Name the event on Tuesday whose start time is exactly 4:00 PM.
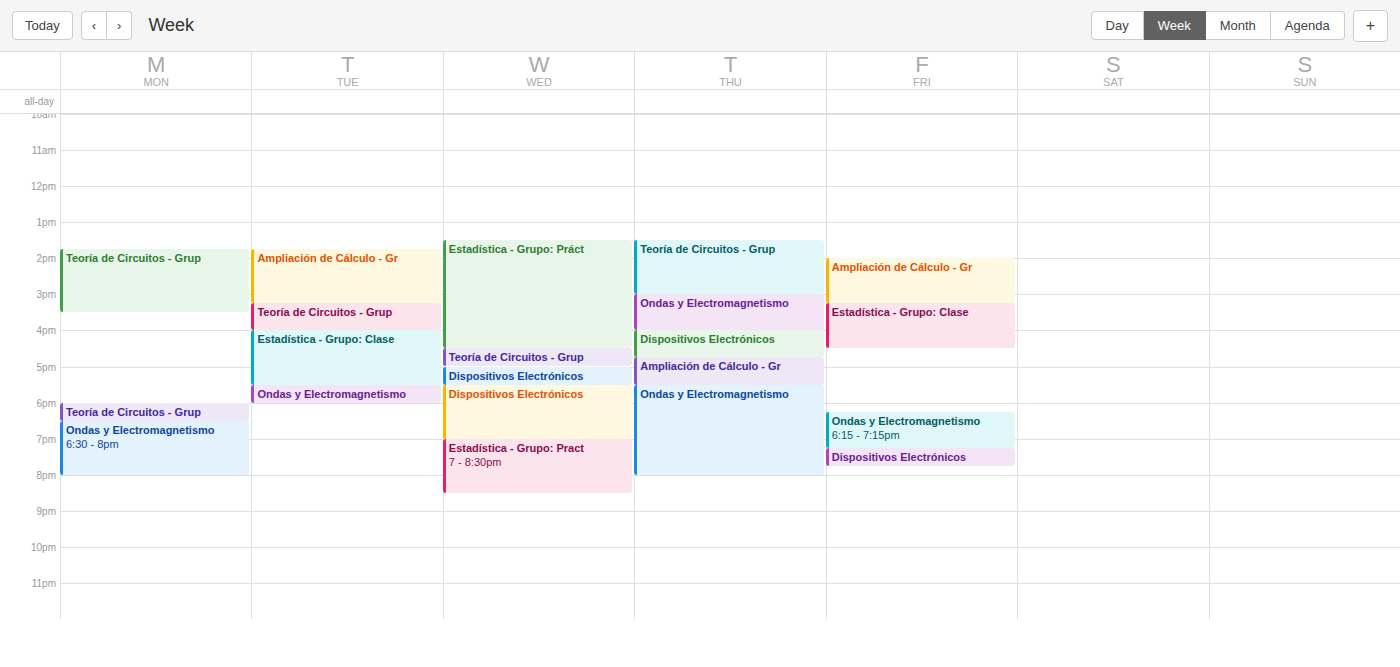
"Estadística - Grupo: Clase"